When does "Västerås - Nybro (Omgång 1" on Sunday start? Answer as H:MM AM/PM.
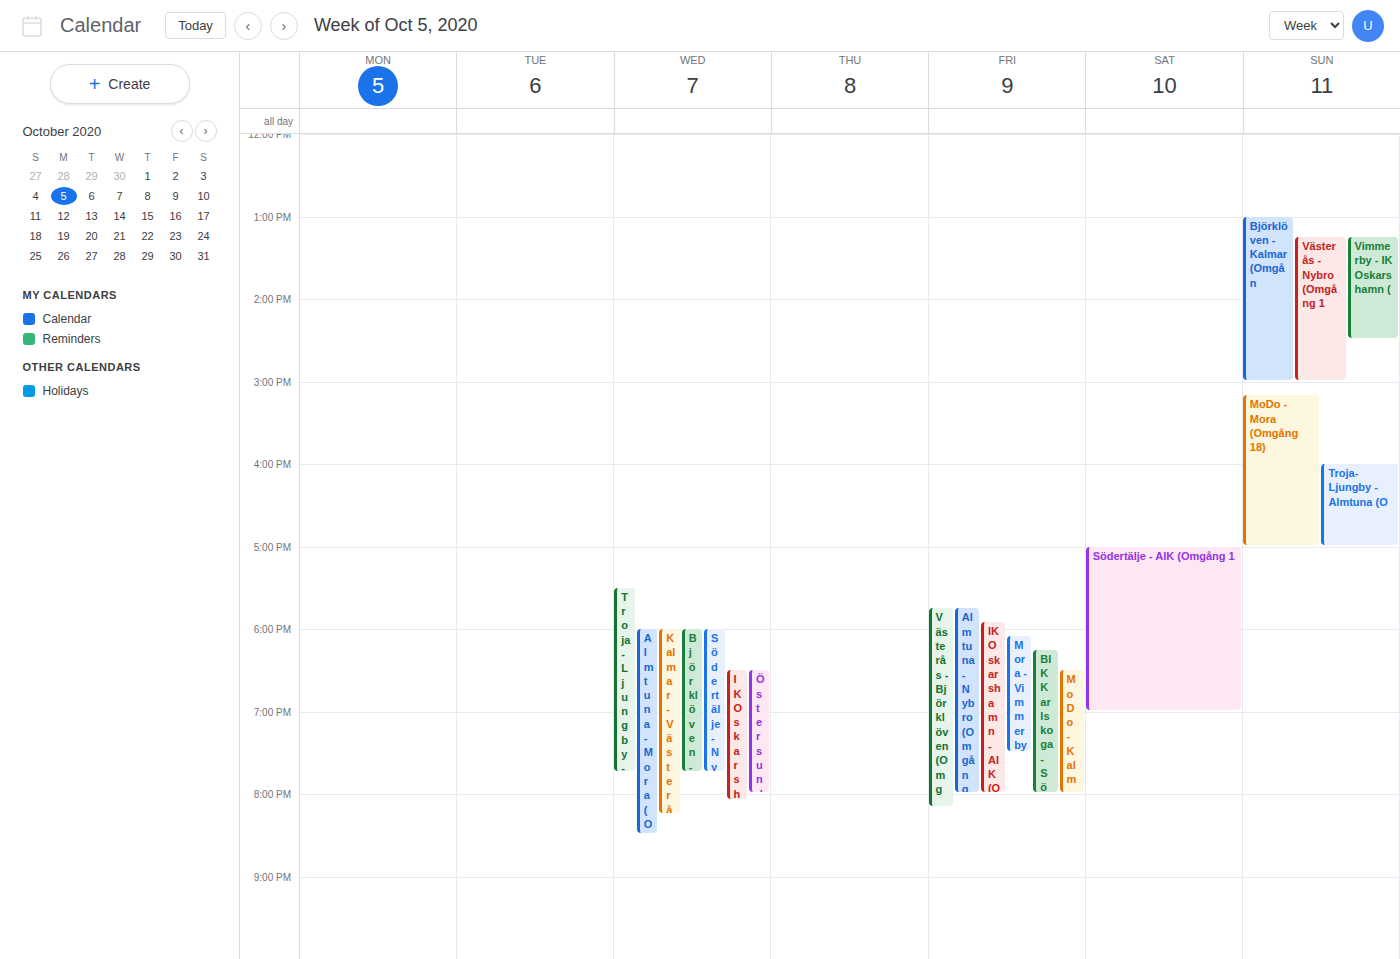
1:15 PM